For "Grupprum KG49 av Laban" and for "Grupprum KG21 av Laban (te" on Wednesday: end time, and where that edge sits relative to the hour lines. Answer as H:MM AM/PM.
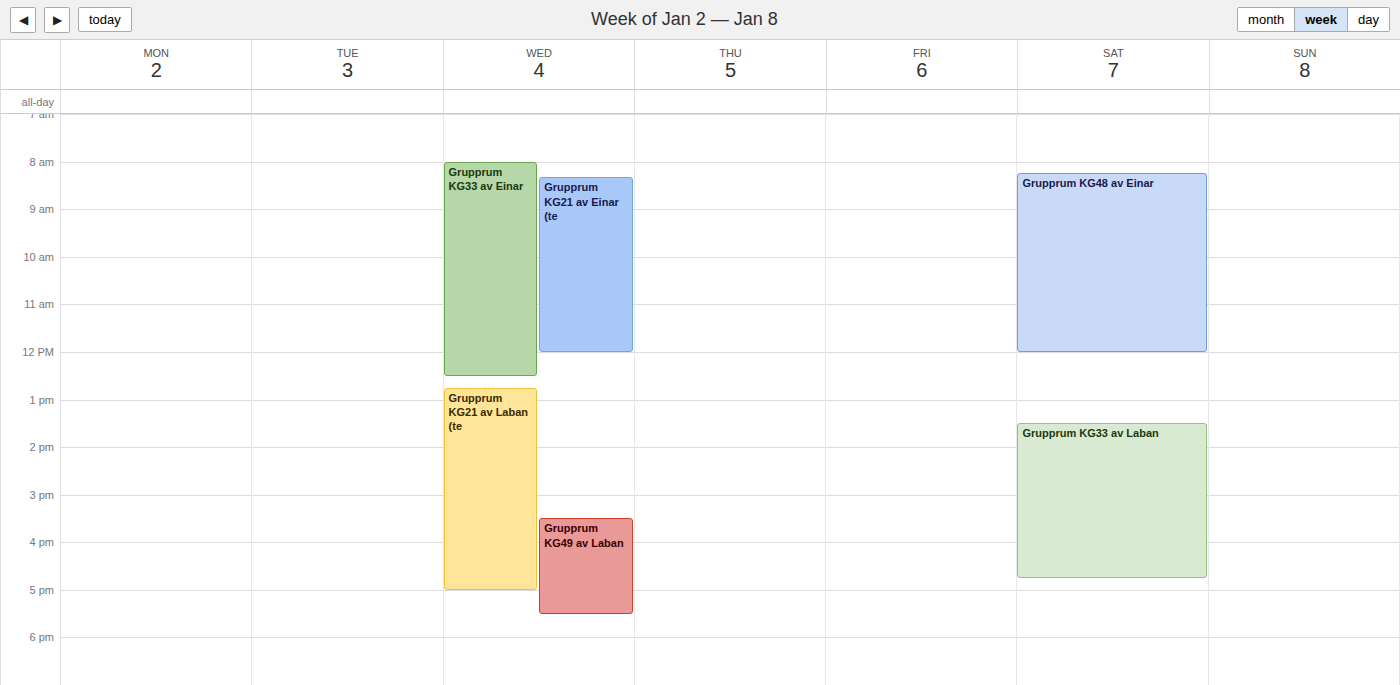
"Grupprum KG49 av Laban": 5:30 PM, halfway between the 5 PM and 6 PM lines. "Grupprum KG21 av Laban (te": 5:00 PM, exactly on the 5 PM line.